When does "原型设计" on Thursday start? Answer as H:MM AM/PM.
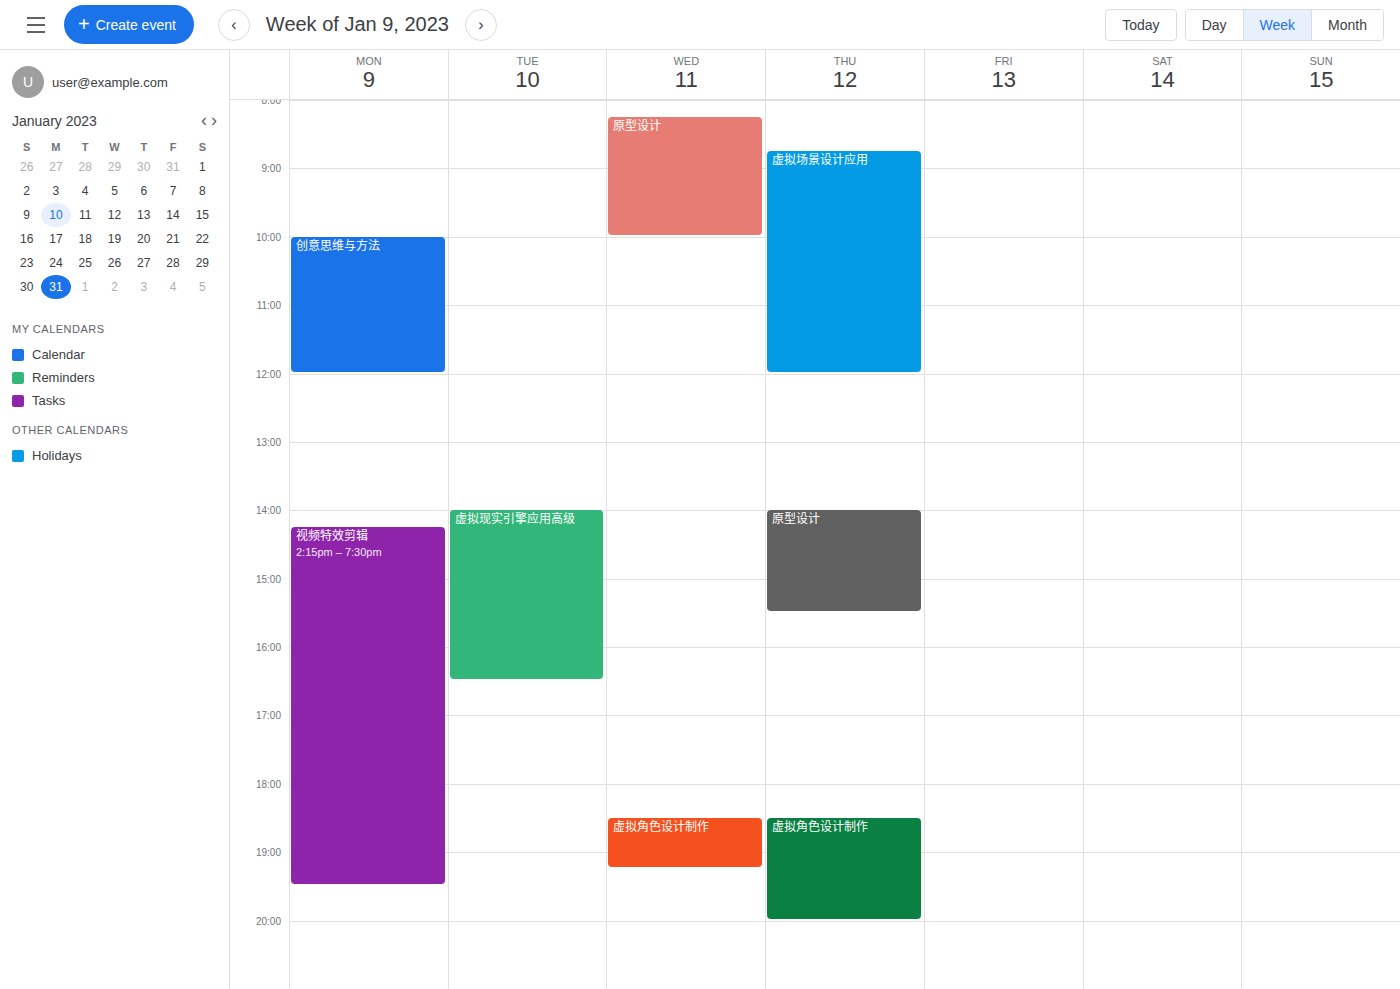
2:00 PM